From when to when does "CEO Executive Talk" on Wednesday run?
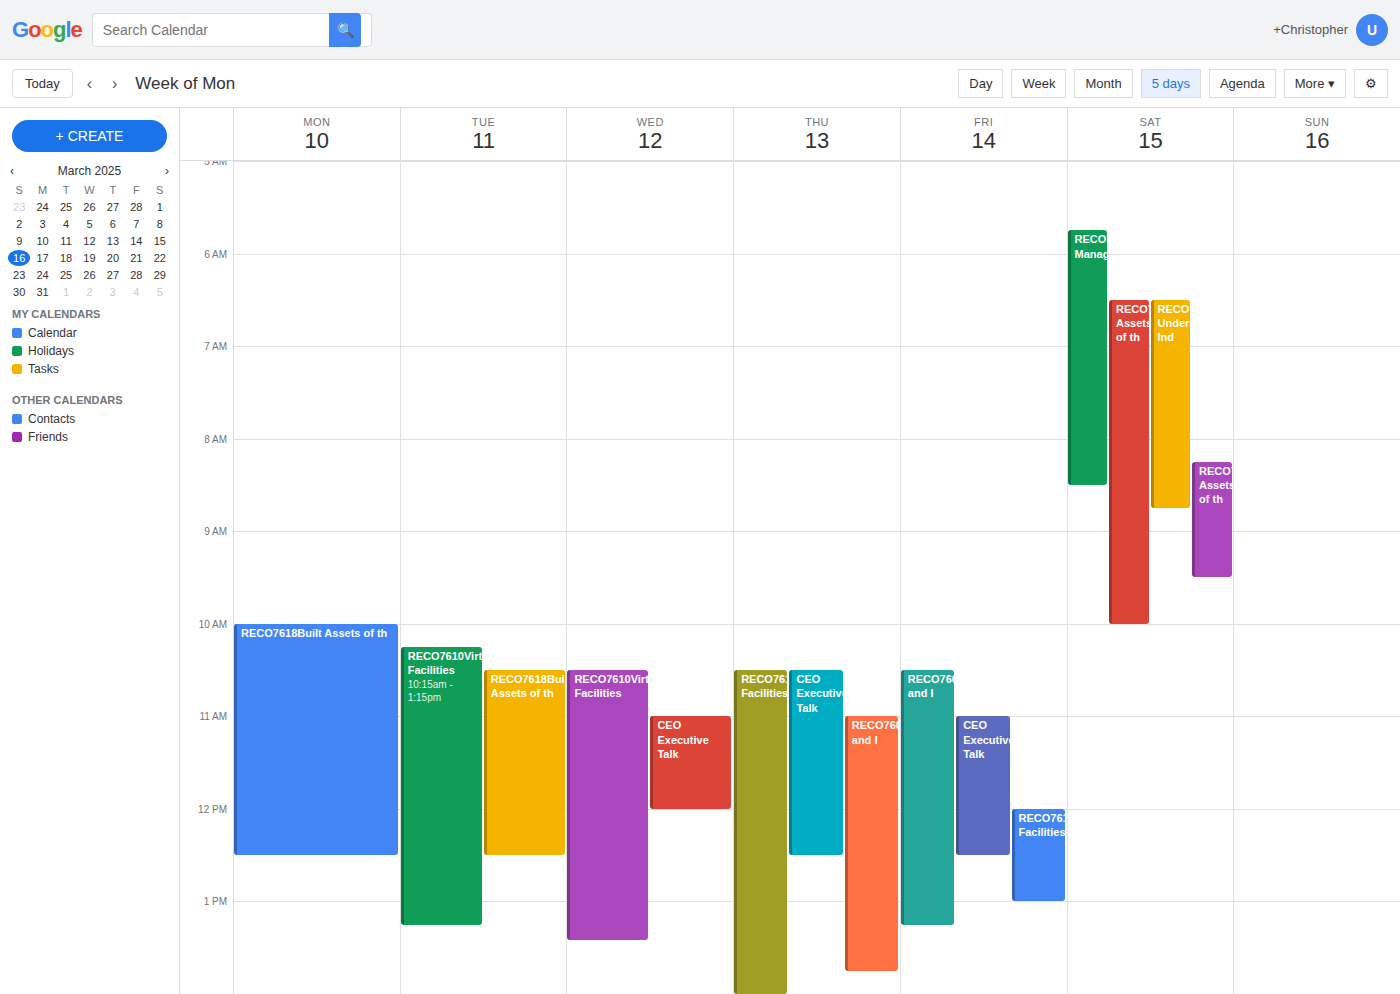
11:00 AM to 12:00 PM